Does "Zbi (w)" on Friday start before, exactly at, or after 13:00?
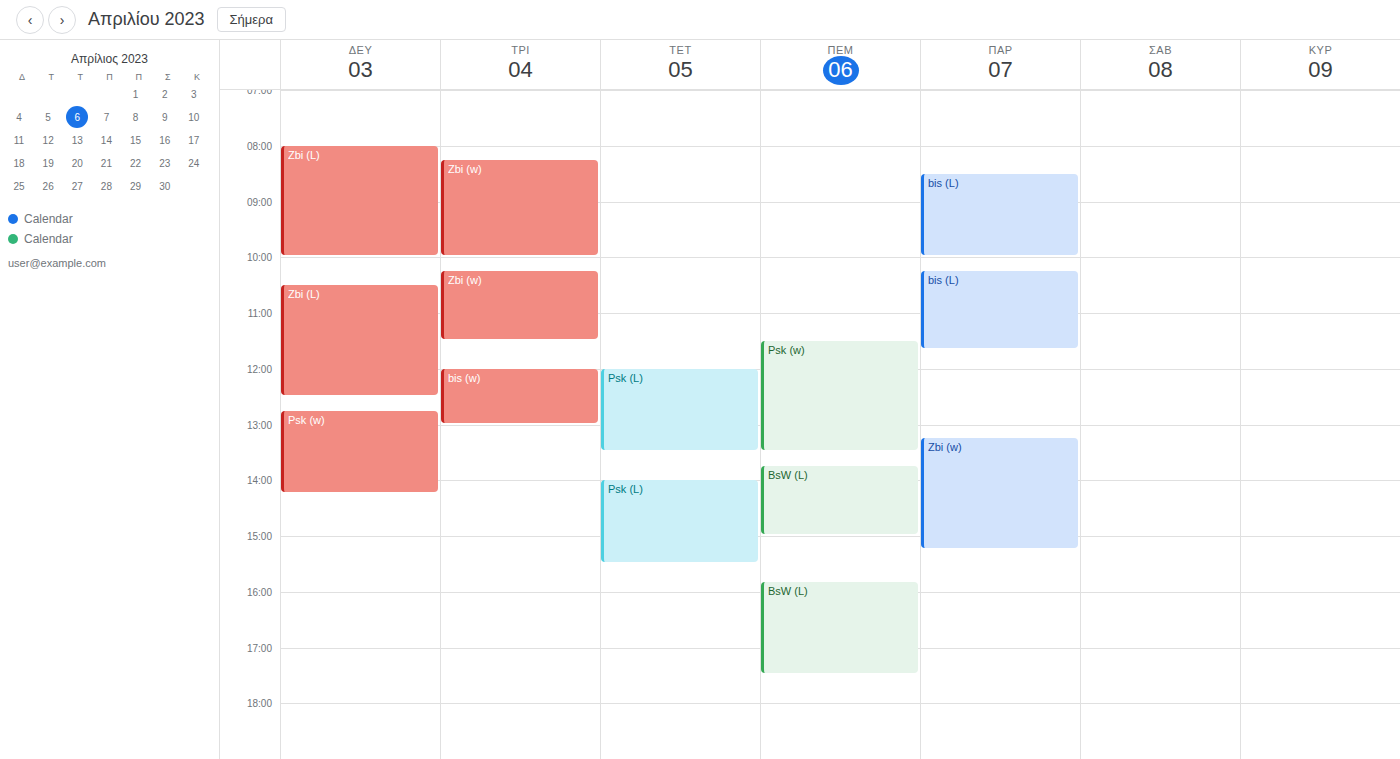
13:15 -- after 13:00, 15 minutes below the 13:00 line.